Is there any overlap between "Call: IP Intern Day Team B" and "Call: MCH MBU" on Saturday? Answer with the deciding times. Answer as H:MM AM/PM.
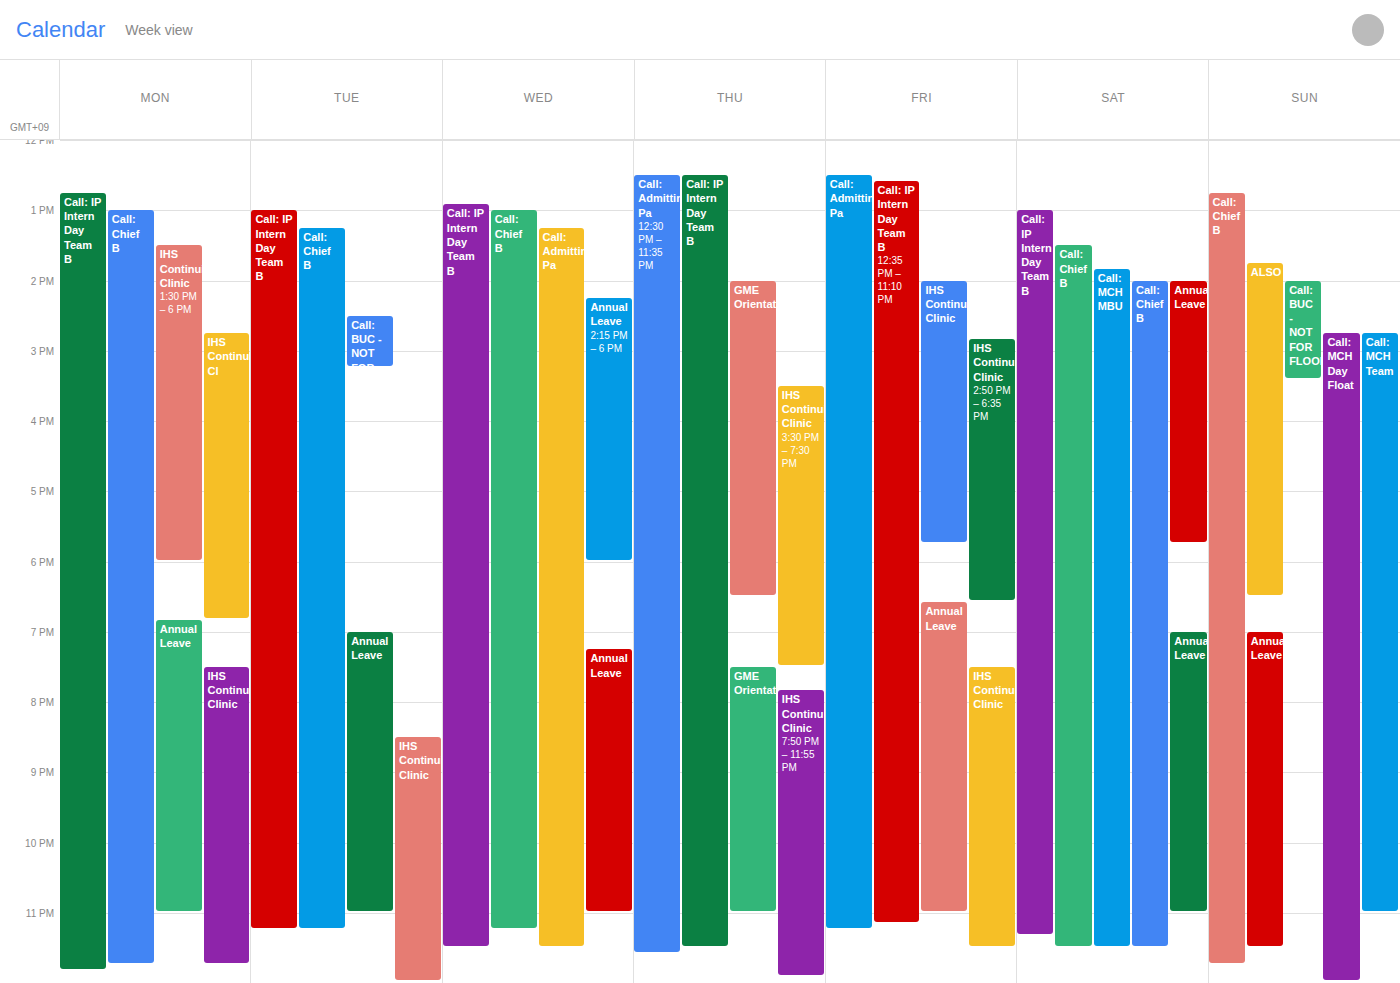
"Call: MCH MBU" starts at 1:50 PM, before "Call: IP Intern Day Team B" ends at 11:20 PM -- they overlap.